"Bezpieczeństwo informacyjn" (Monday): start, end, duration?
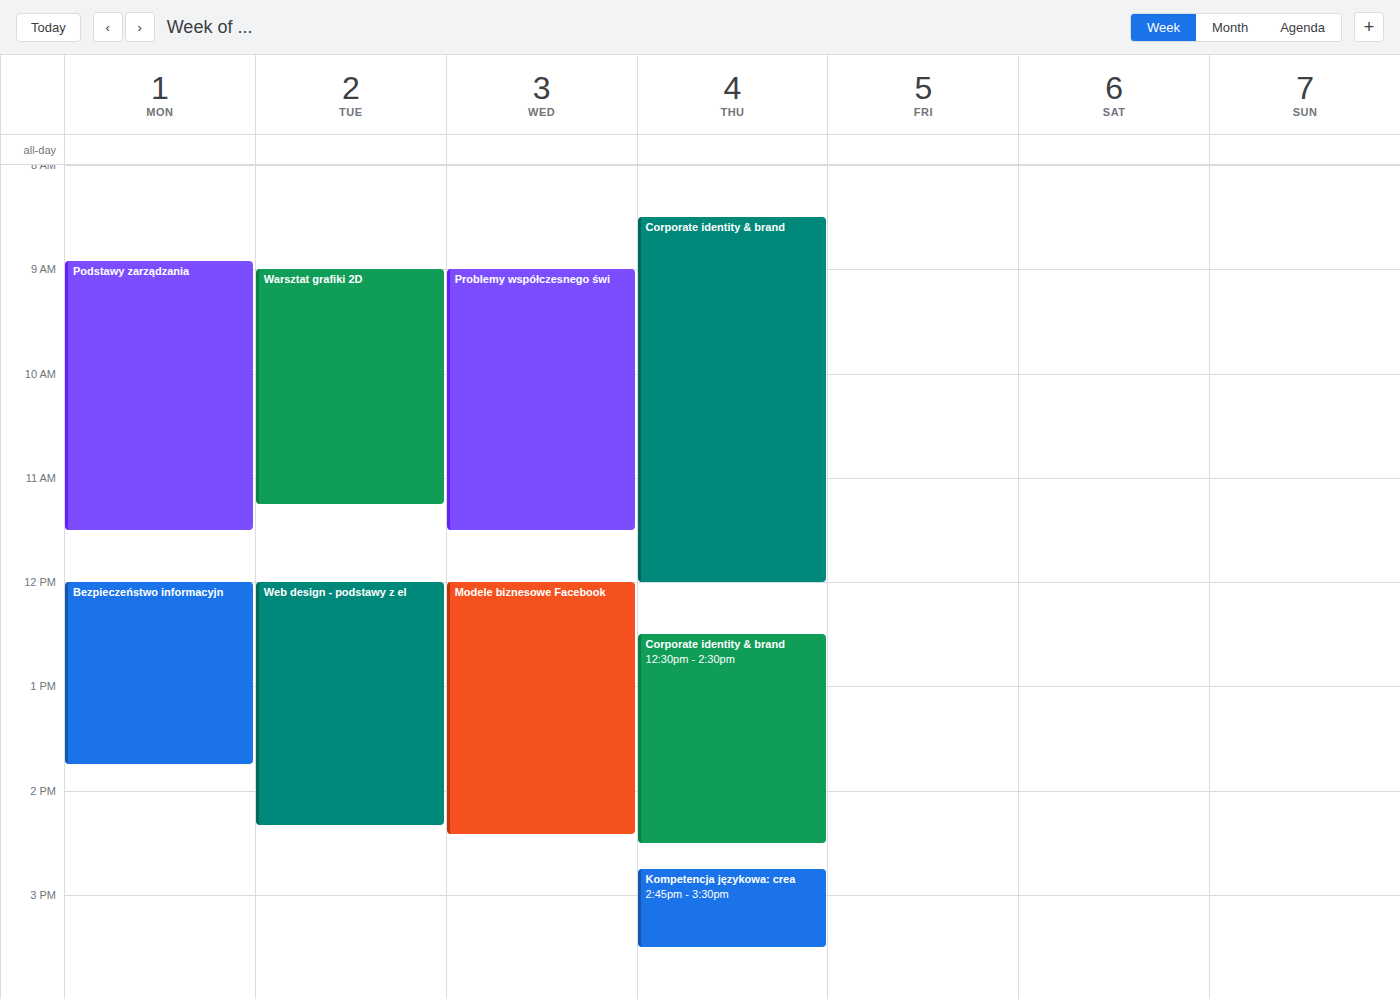
12:00 PM to 1:45 PM, 1 hour 45 minutes